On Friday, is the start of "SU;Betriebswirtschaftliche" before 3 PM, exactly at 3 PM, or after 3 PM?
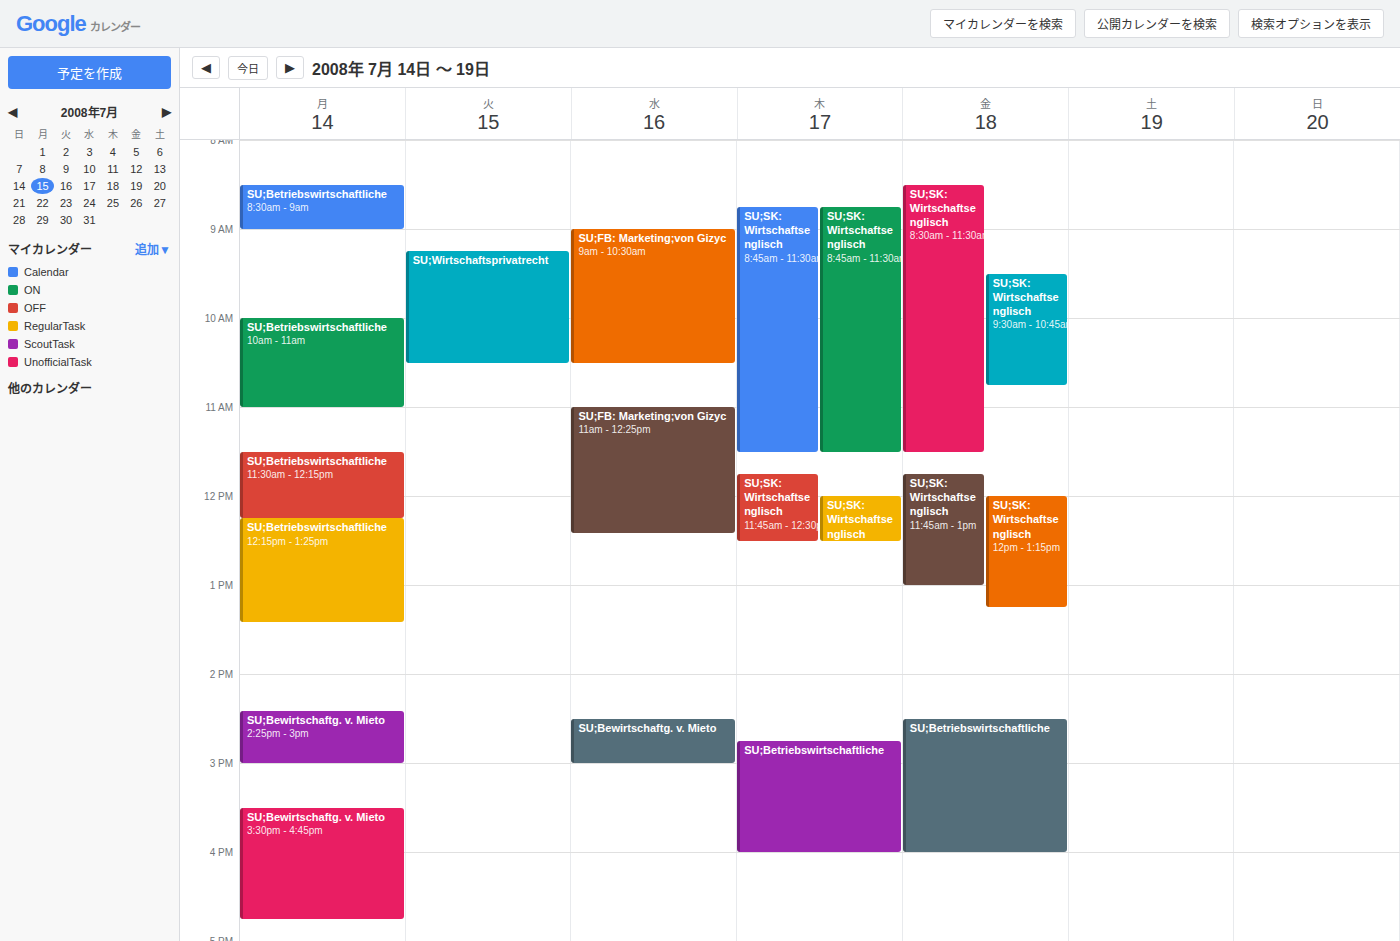
2:30 PM -- before 3 PM, 30 minutes above the 3 PM line.